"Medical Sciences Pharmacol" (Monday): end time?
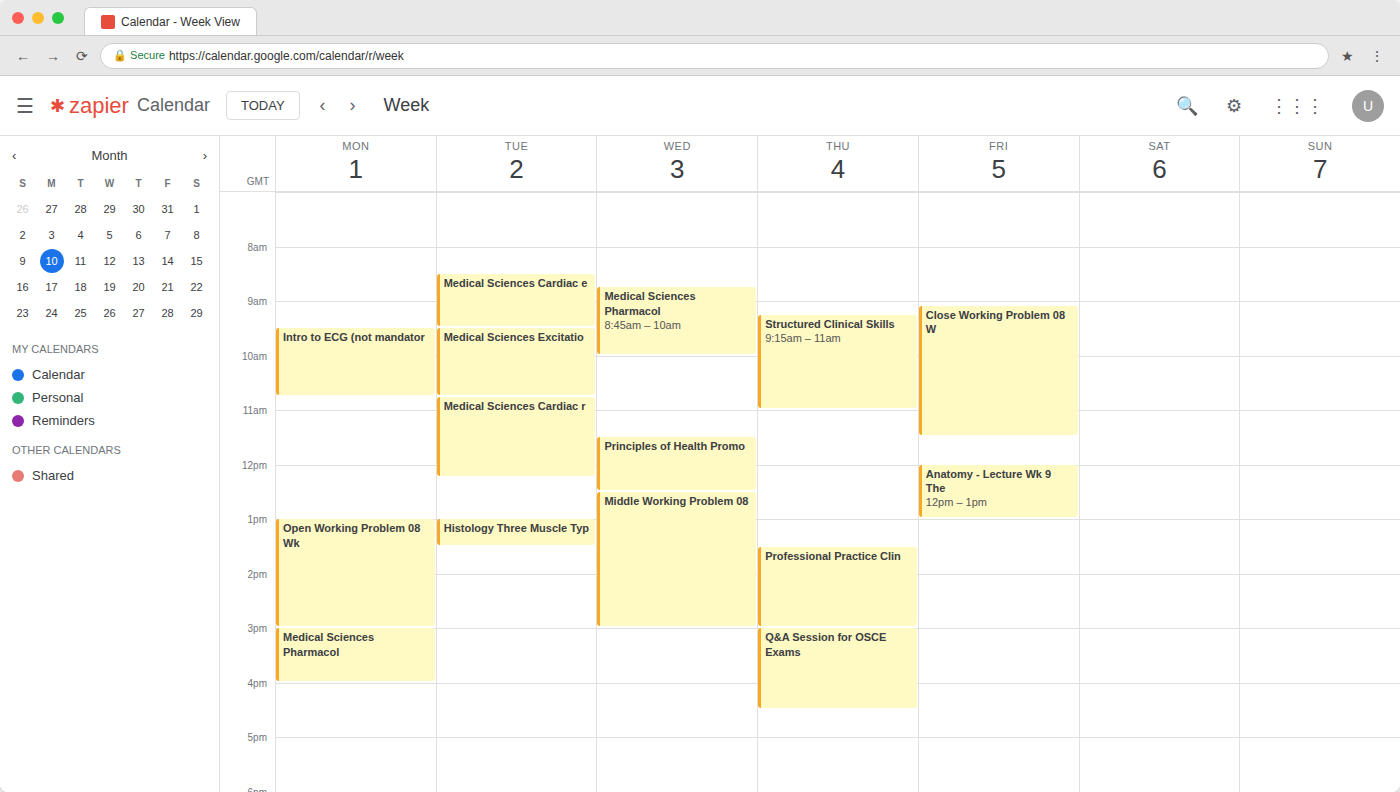
4:00 PM